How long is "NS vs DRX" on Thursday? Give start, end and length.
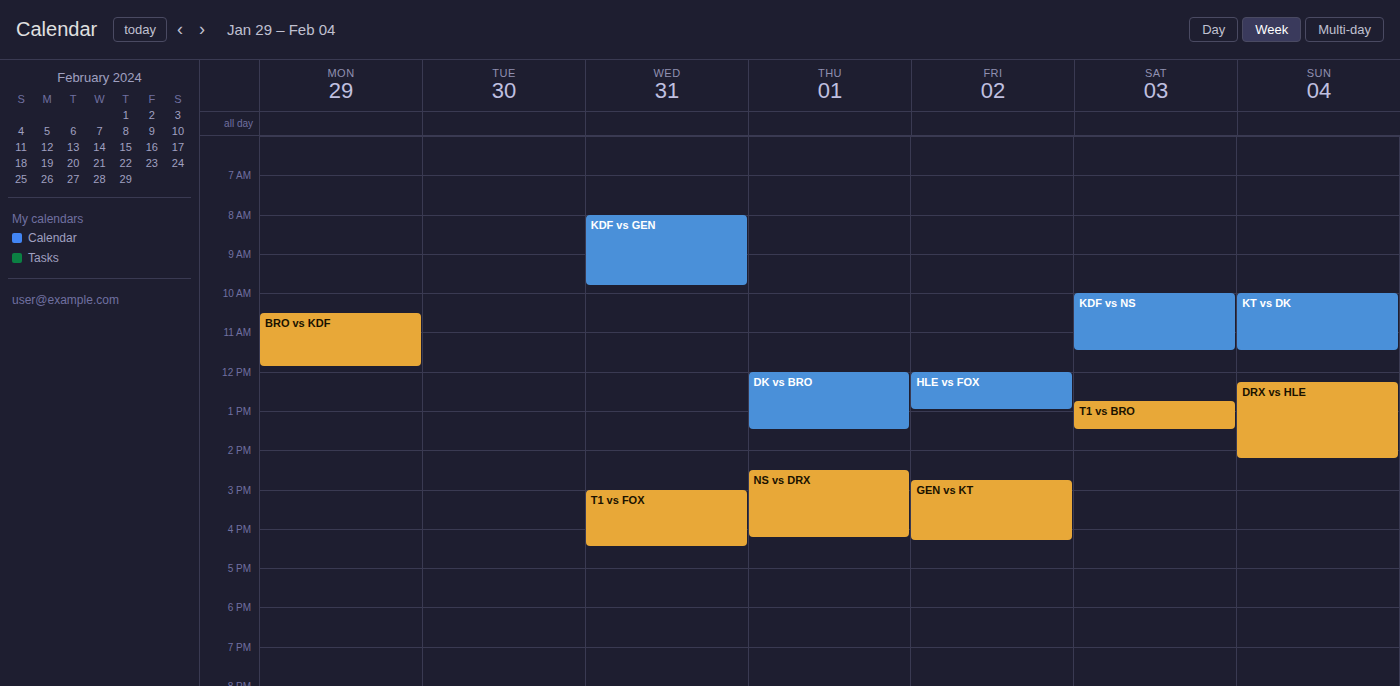
2:30 PM to 4:15 PM, 1 hour 45 minutes